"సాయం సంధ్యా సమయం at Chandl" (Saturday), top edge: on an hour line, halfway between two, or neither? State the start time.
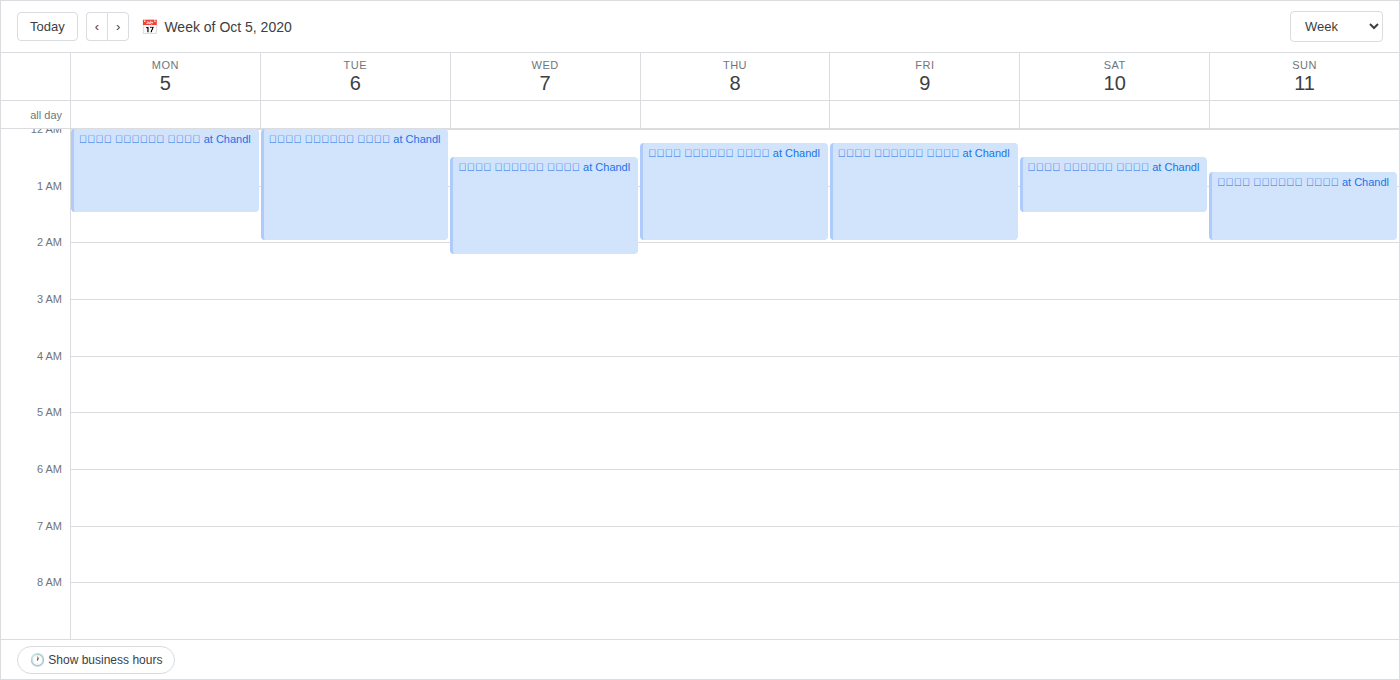
12:30 AM -- halfway between the 12 AM and 1 AM lines.